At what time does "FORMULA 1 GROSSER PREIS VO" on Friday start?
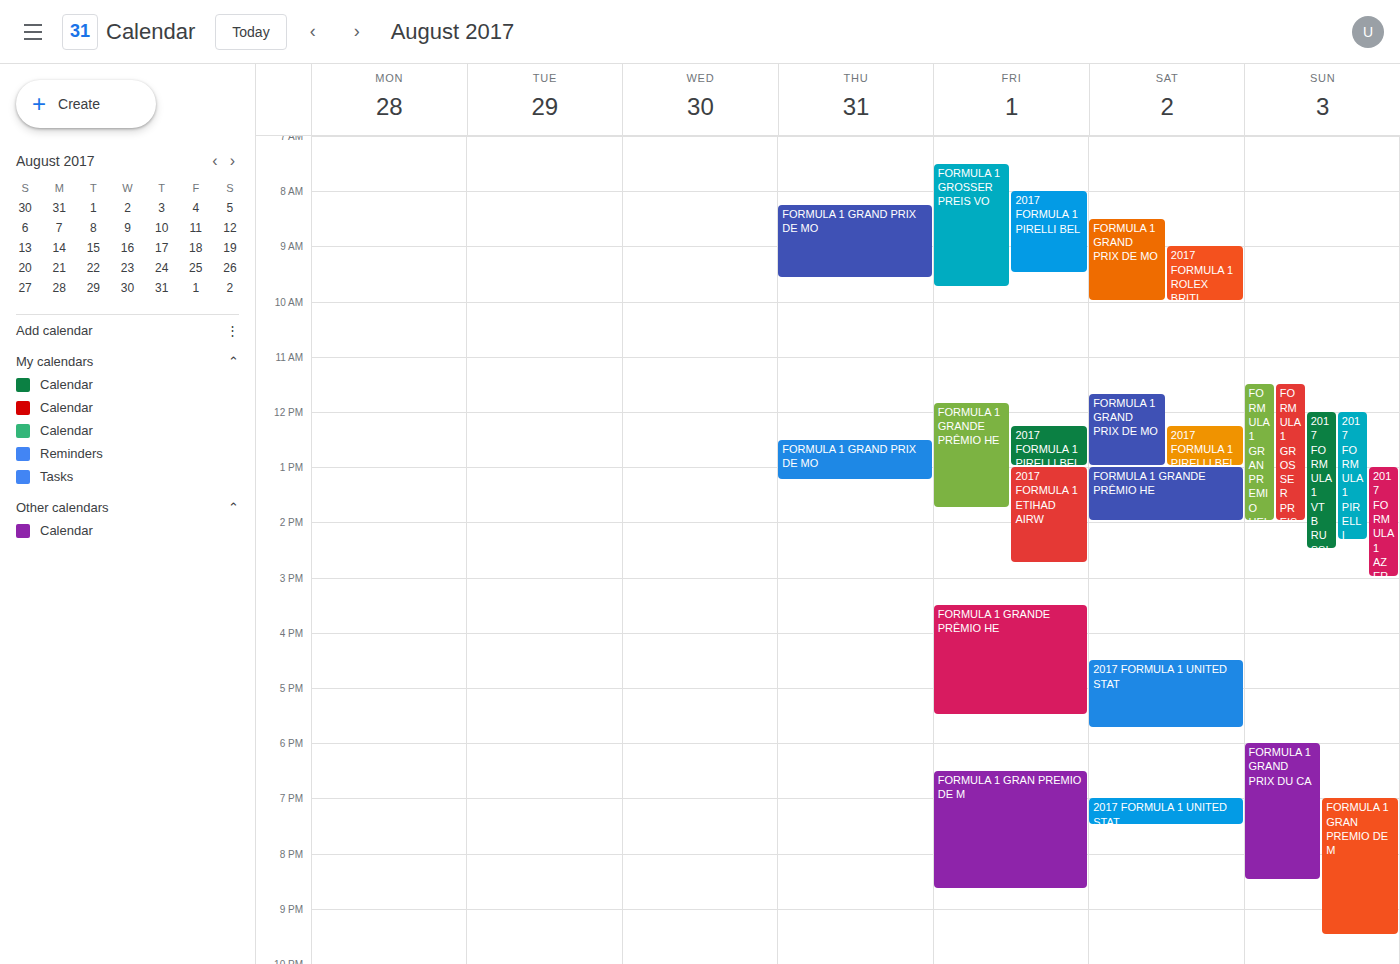
7:30 AM